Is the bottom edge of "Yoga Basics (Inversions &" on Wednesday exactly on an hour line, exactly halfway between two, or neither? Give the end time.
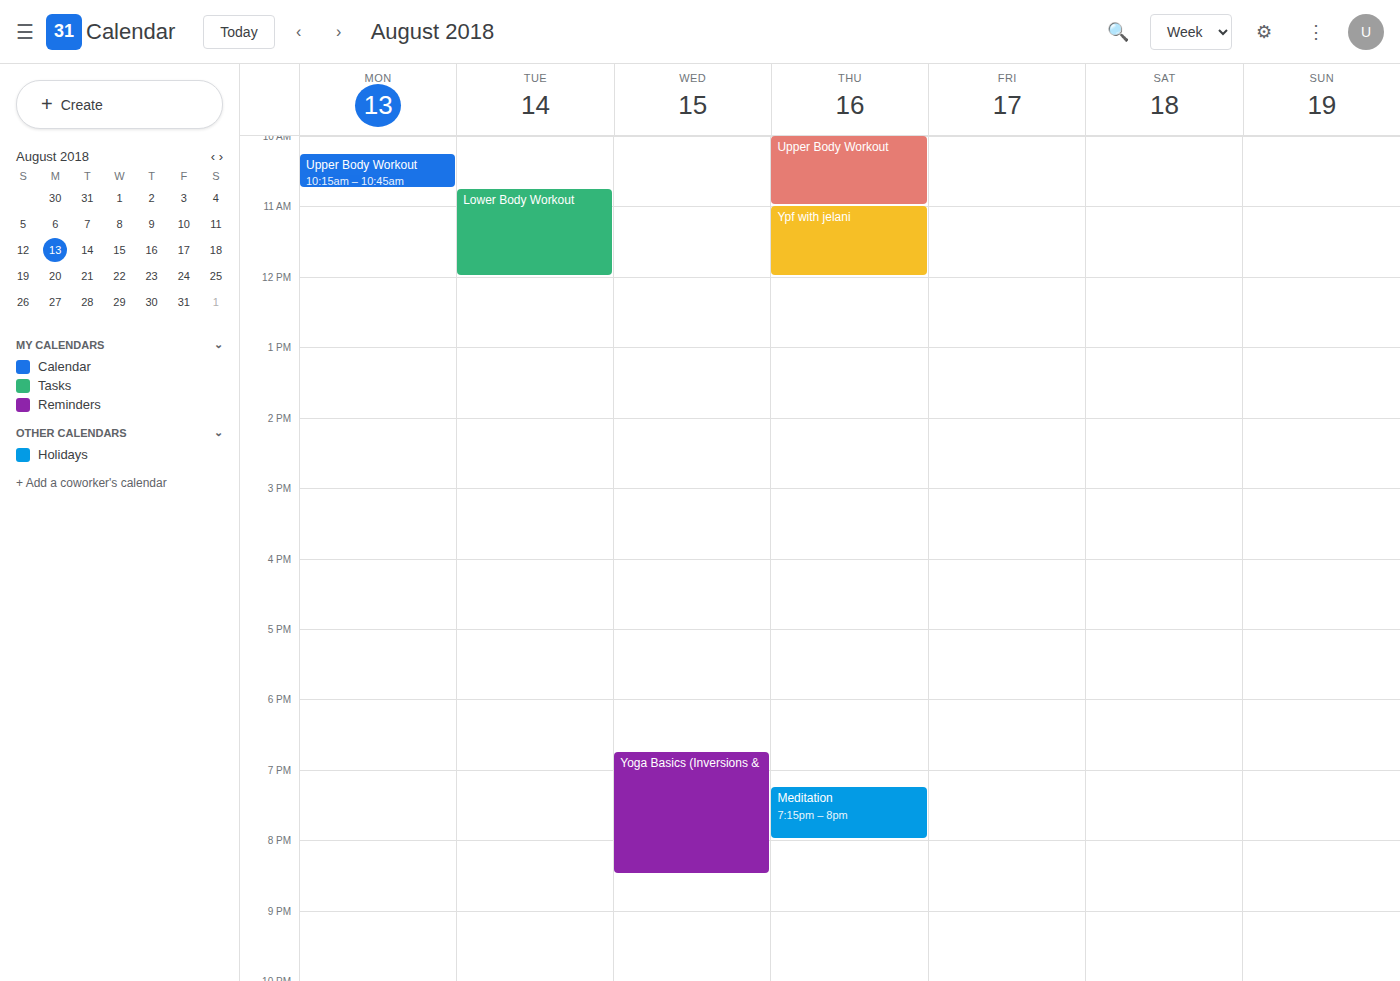
8:30 PM -- halfway between the 8 PM and 9 PM lines.